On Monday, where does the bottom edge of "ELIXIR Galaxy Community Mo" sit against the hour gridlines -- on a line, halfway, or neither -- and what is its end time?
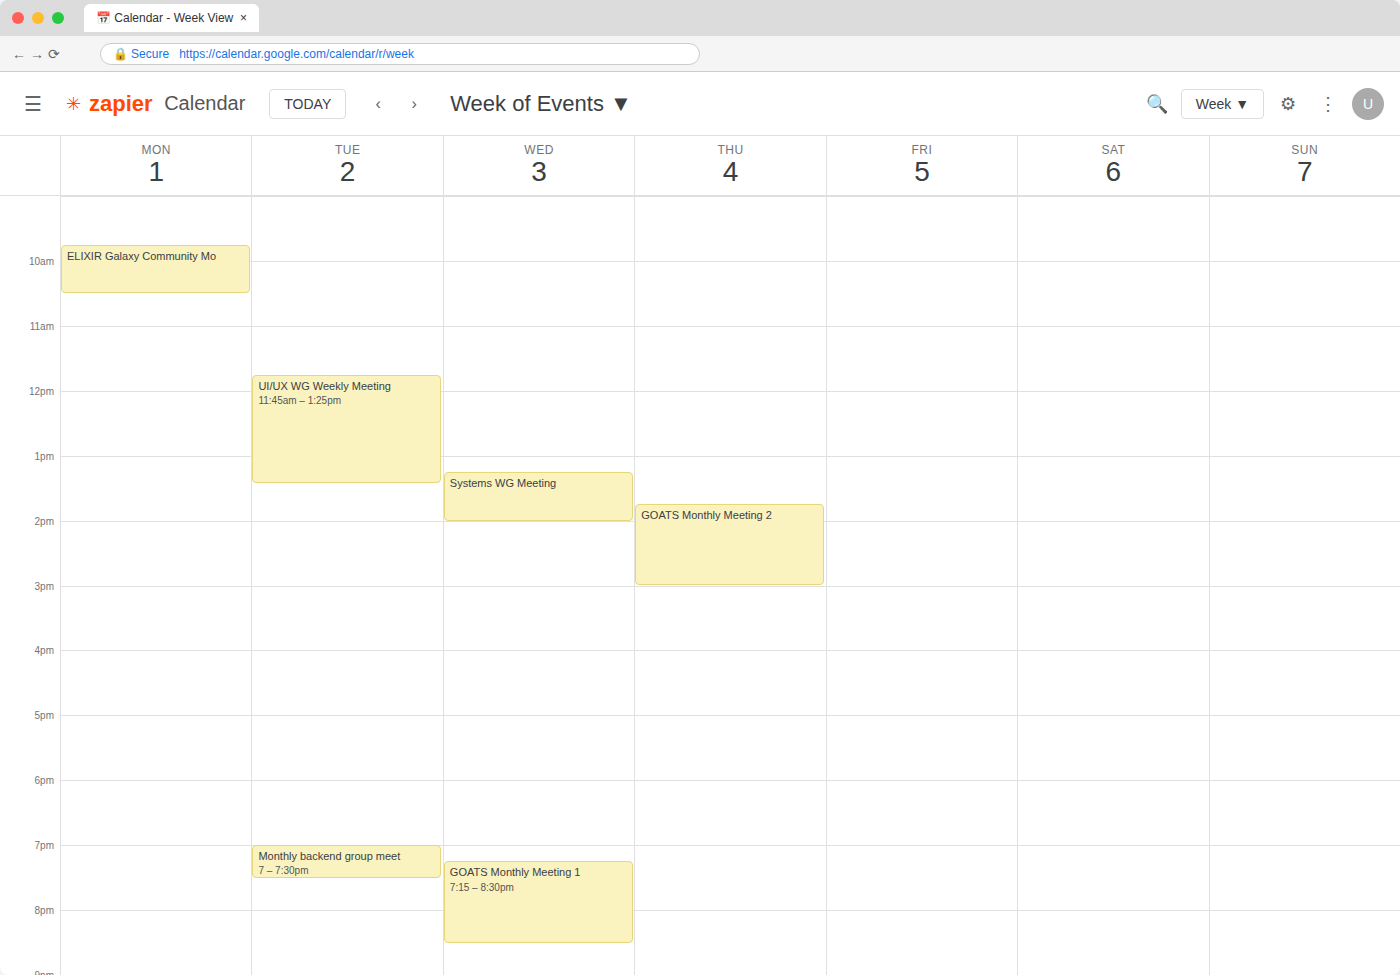
10:30 AM -- halfway between the 10 AM and 11 AM lines.